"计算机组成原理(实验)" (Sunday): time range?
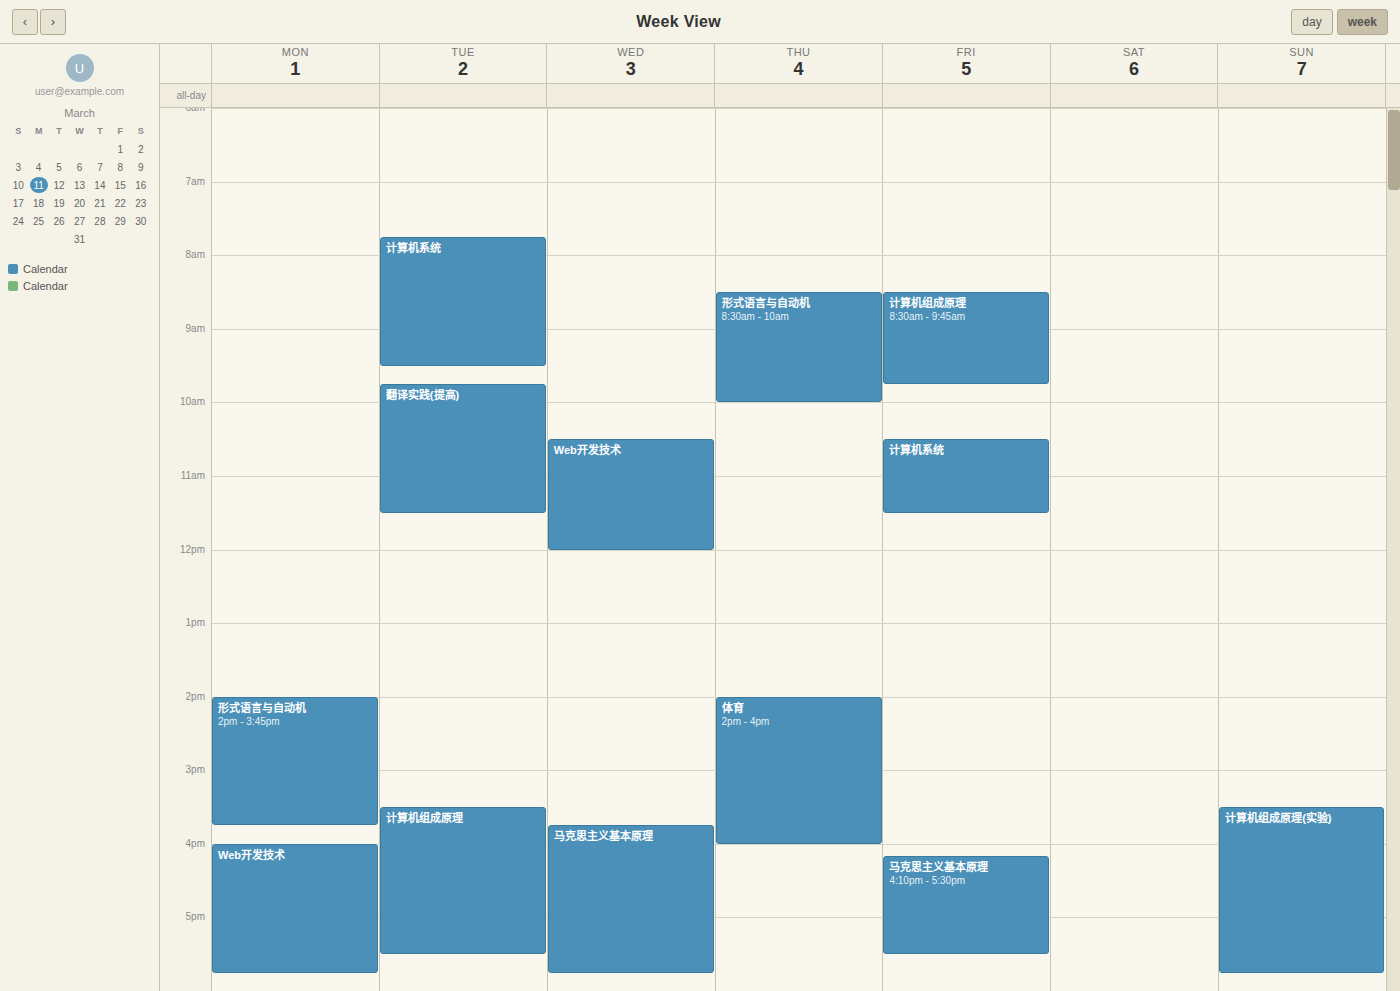
3:30 PM to 5:45 PM